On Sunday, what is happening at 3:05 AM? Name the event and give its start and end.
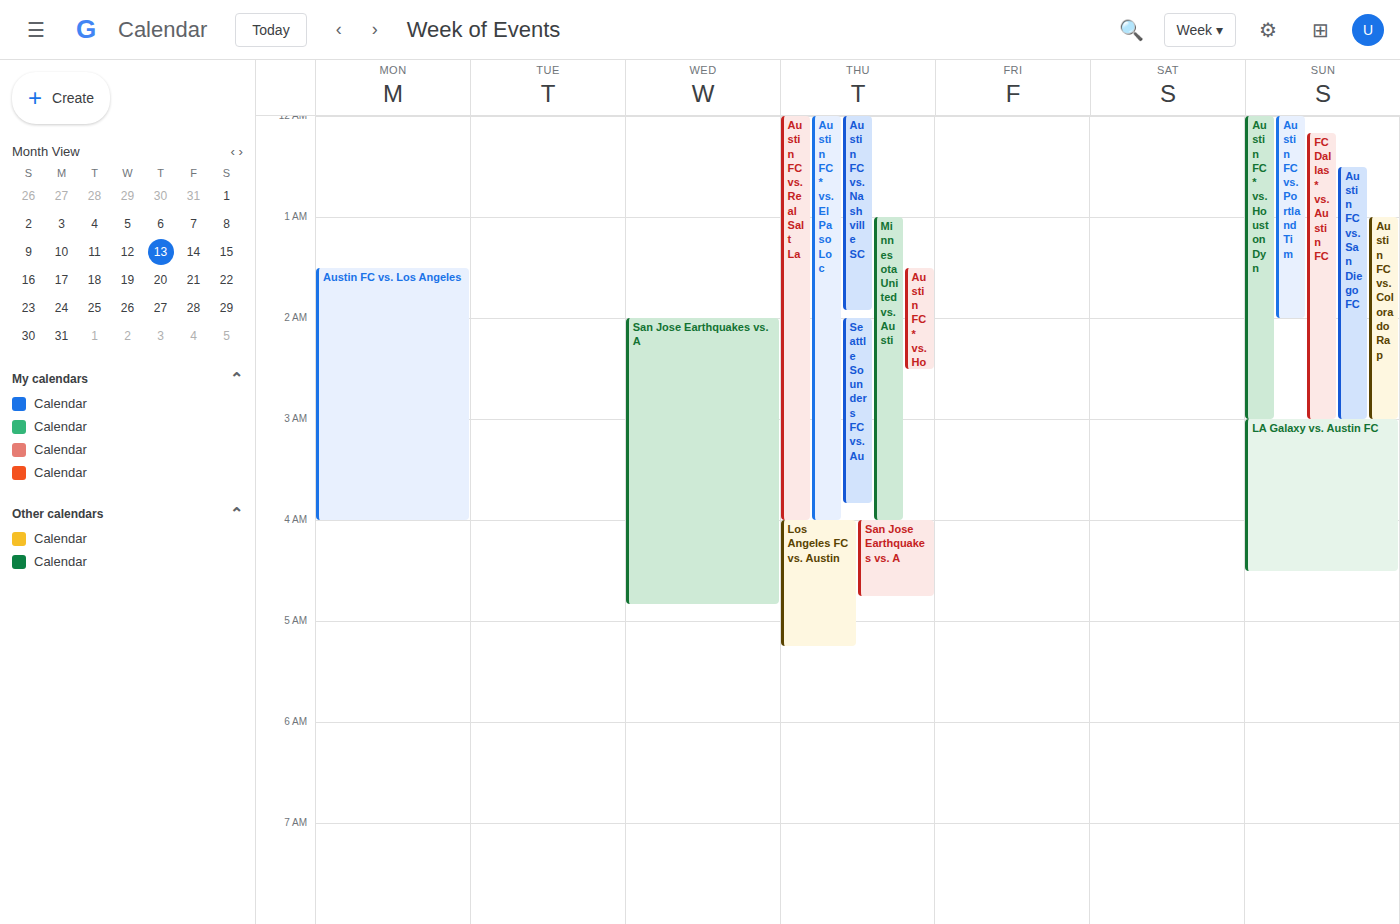
"LA Galaxy vs. Austin FC", 3:00 AM to 4:30 AM